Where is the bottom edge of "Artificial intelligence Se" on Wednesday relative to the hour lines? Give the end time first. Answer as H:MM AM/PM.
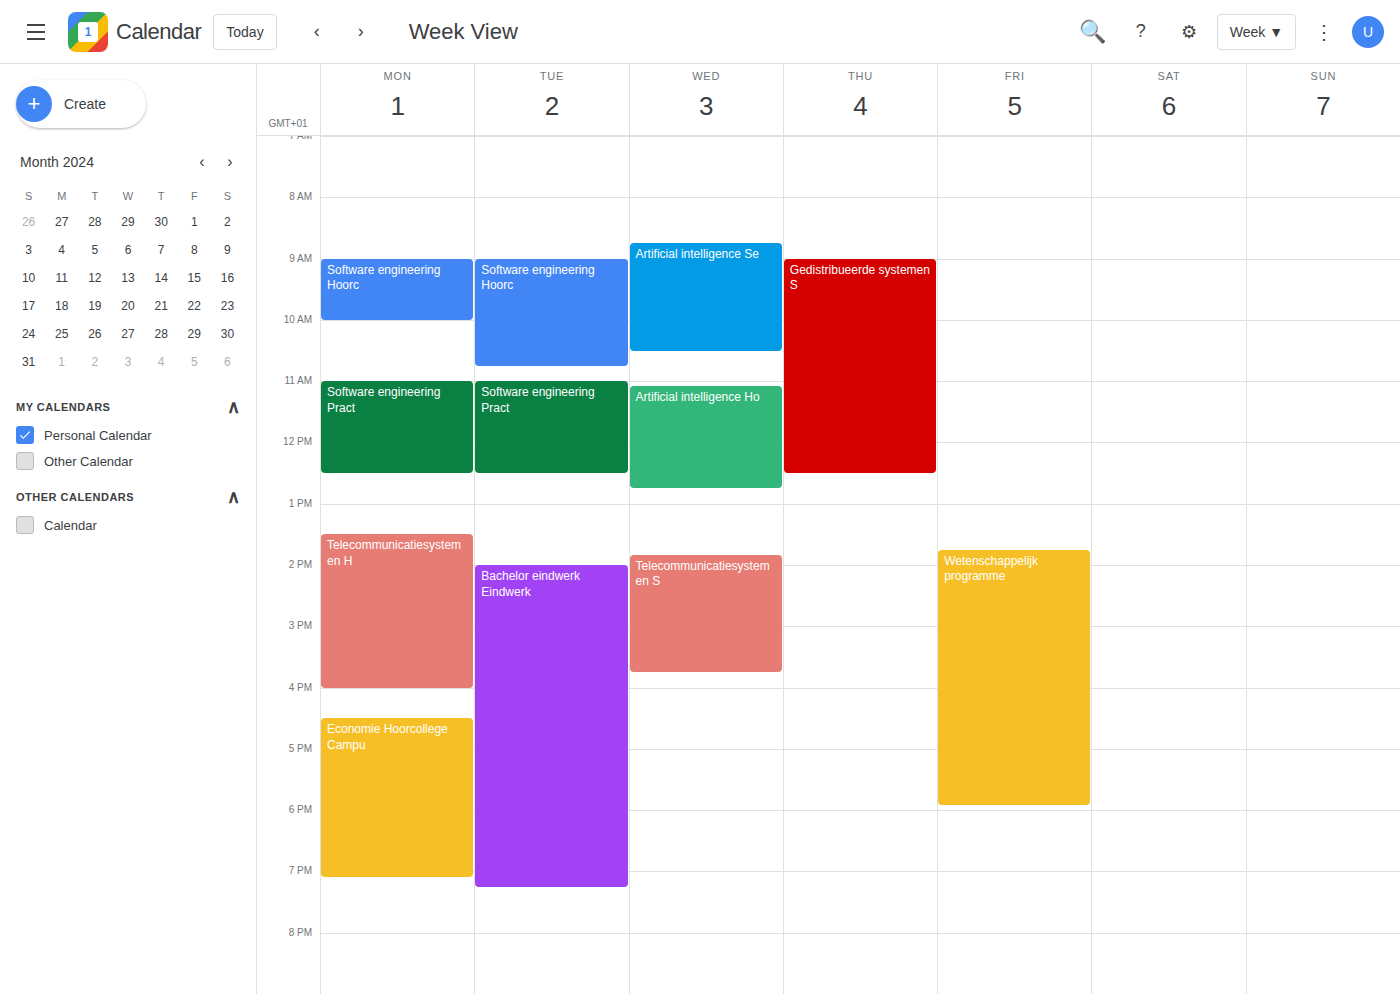
10:30 AM -- halfway between the 10 AM and 11 AM lines.